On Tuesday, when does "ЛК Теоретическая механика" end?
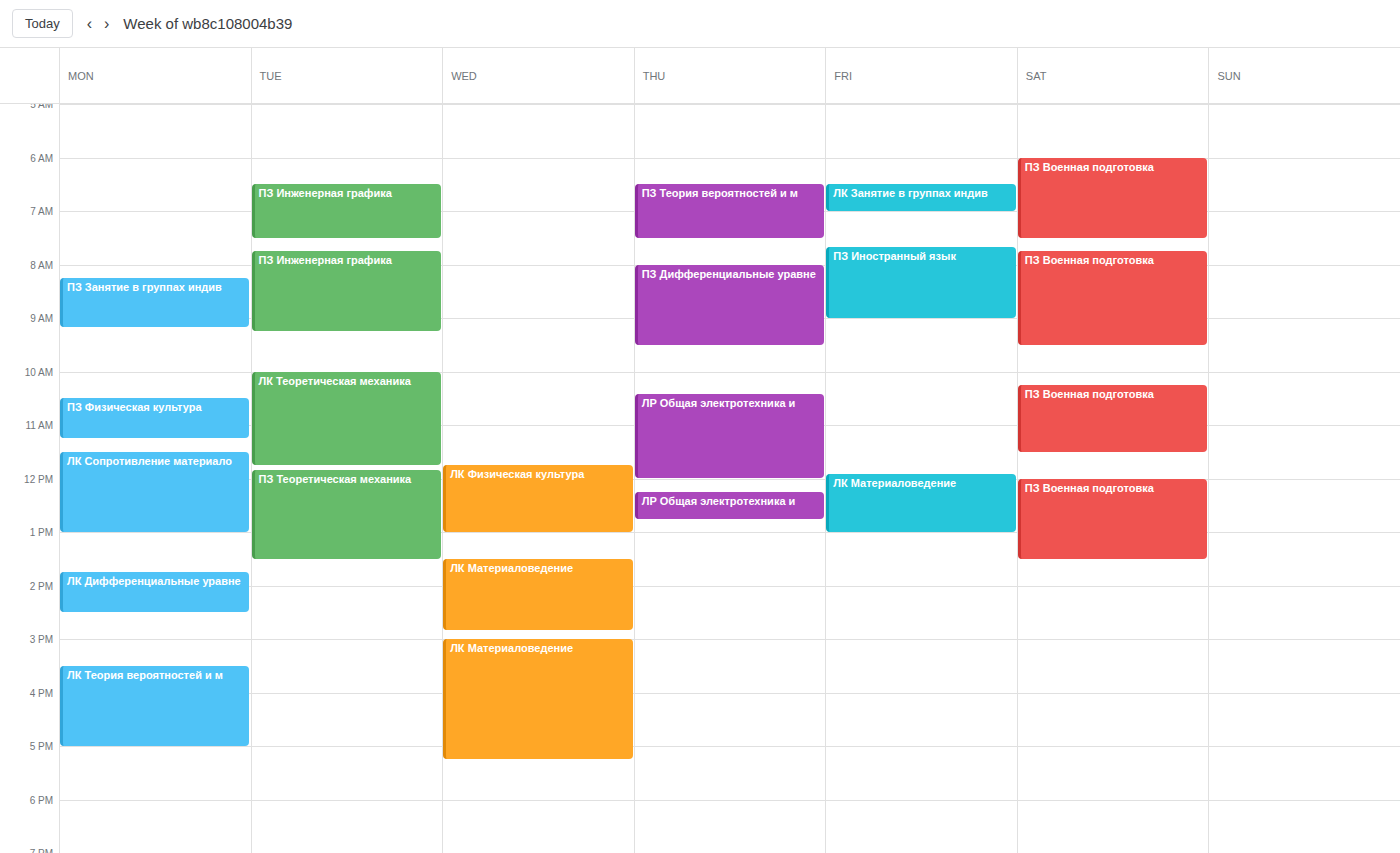
11:45 AM